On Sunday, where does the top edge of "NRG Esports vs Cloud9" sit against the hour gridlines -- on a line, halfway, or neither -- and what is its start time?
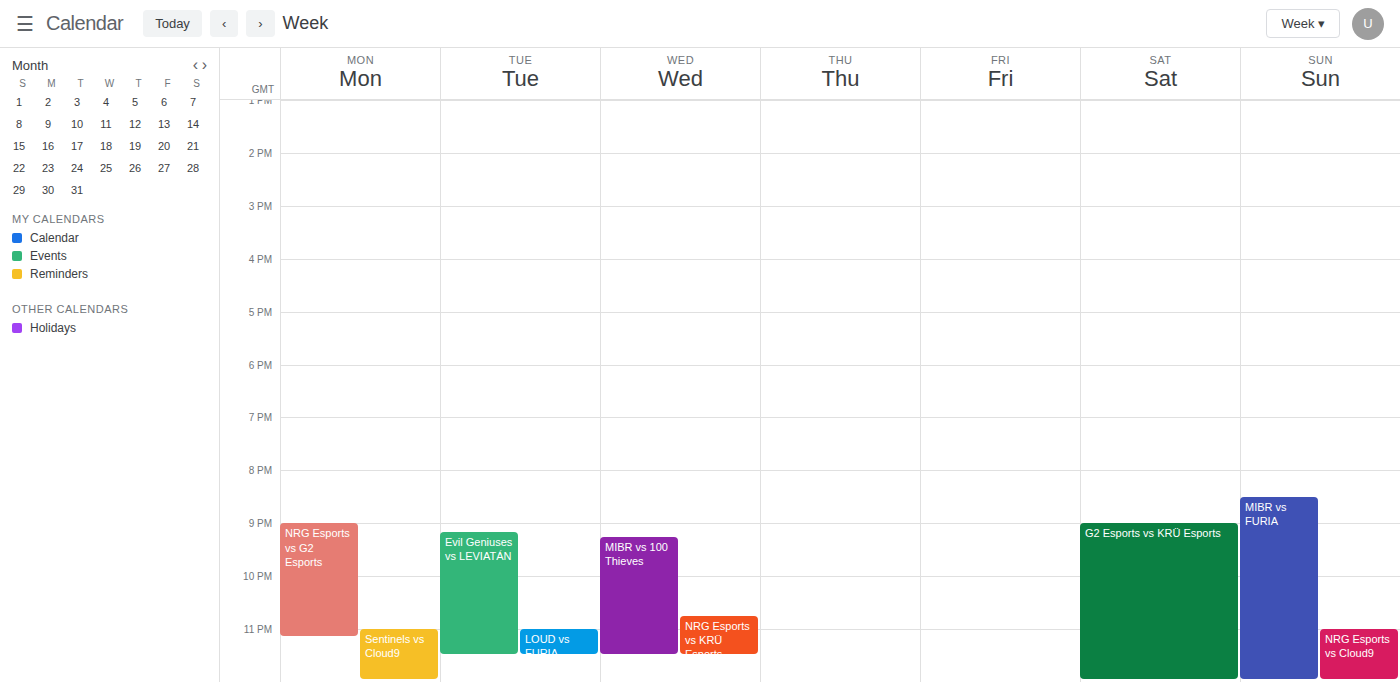
11:00 PM -- exactly on the 11 PM line.